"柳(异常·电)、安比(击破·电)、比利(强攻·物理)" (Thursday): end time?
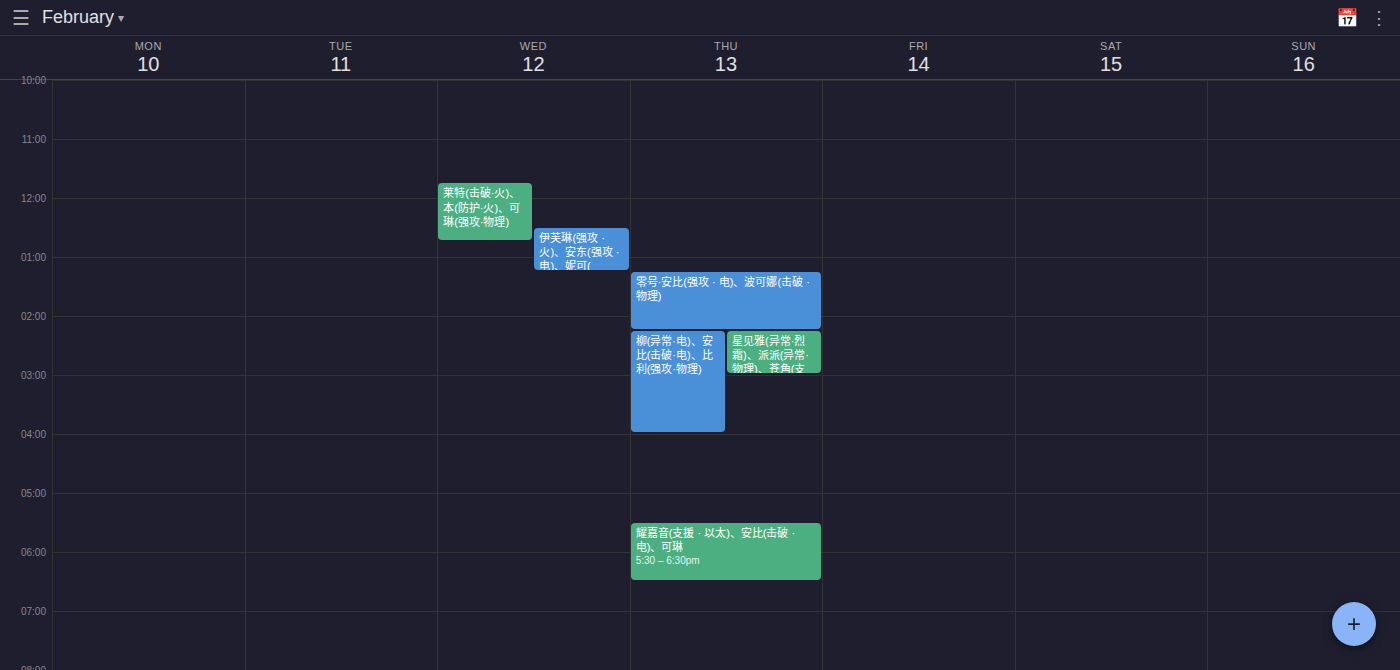
4:00 PM